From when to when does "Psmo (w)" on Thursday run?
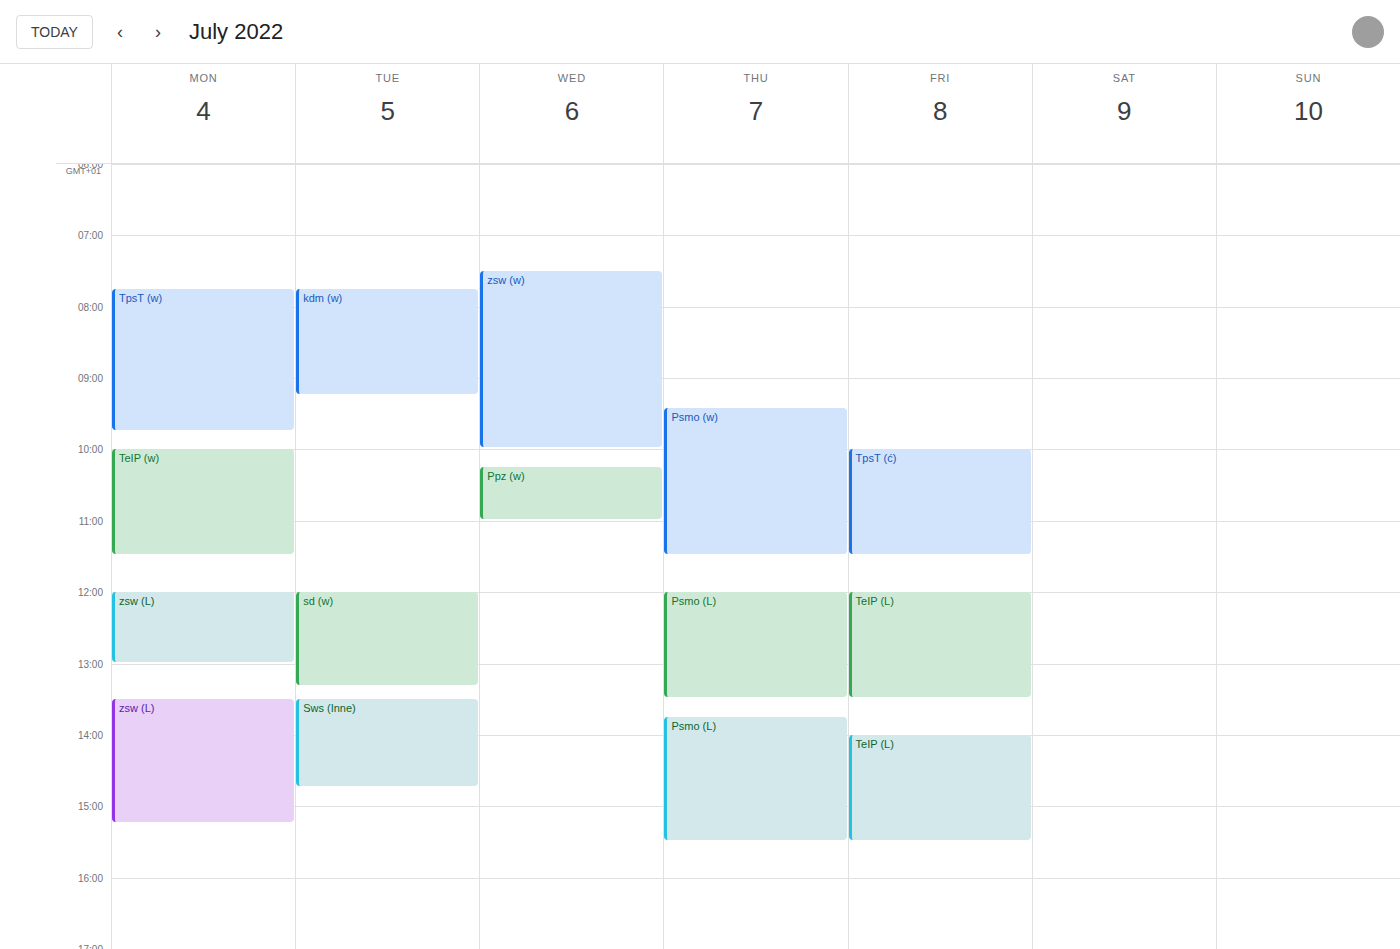
9:25 AM to 11:30 AM